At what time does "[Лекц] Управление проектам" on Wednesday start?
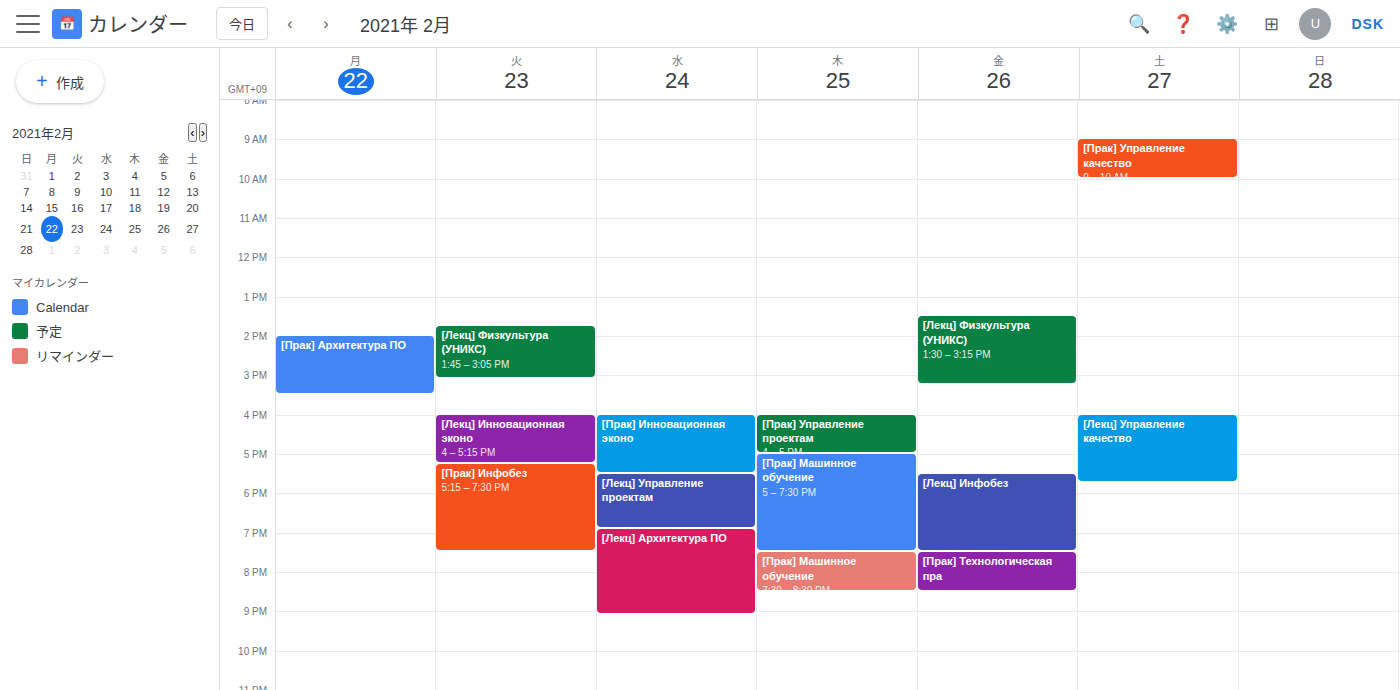
5:30 PM